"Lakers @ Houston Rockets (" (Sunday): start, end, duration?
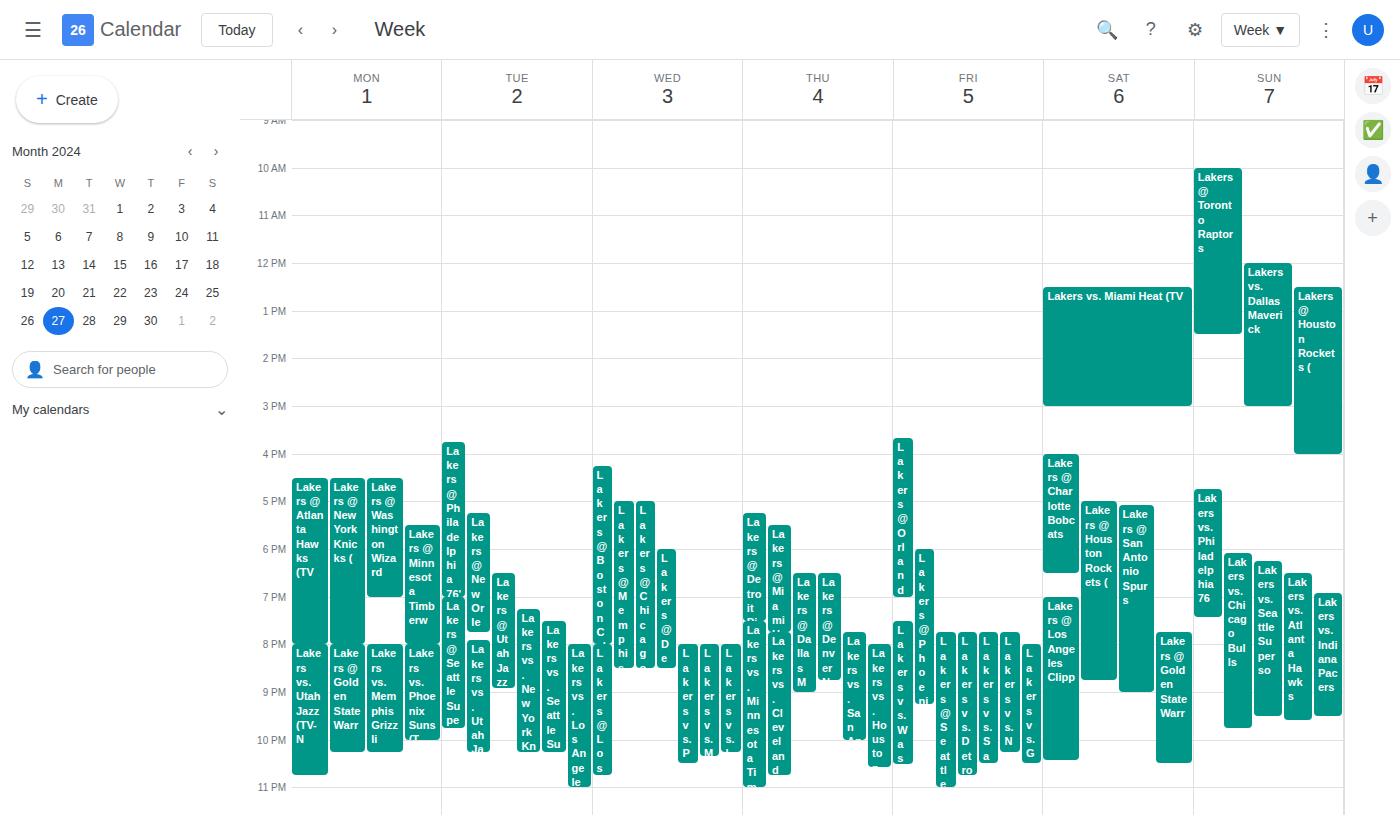
12:30 to 16:00, 3 hours 30 minutes